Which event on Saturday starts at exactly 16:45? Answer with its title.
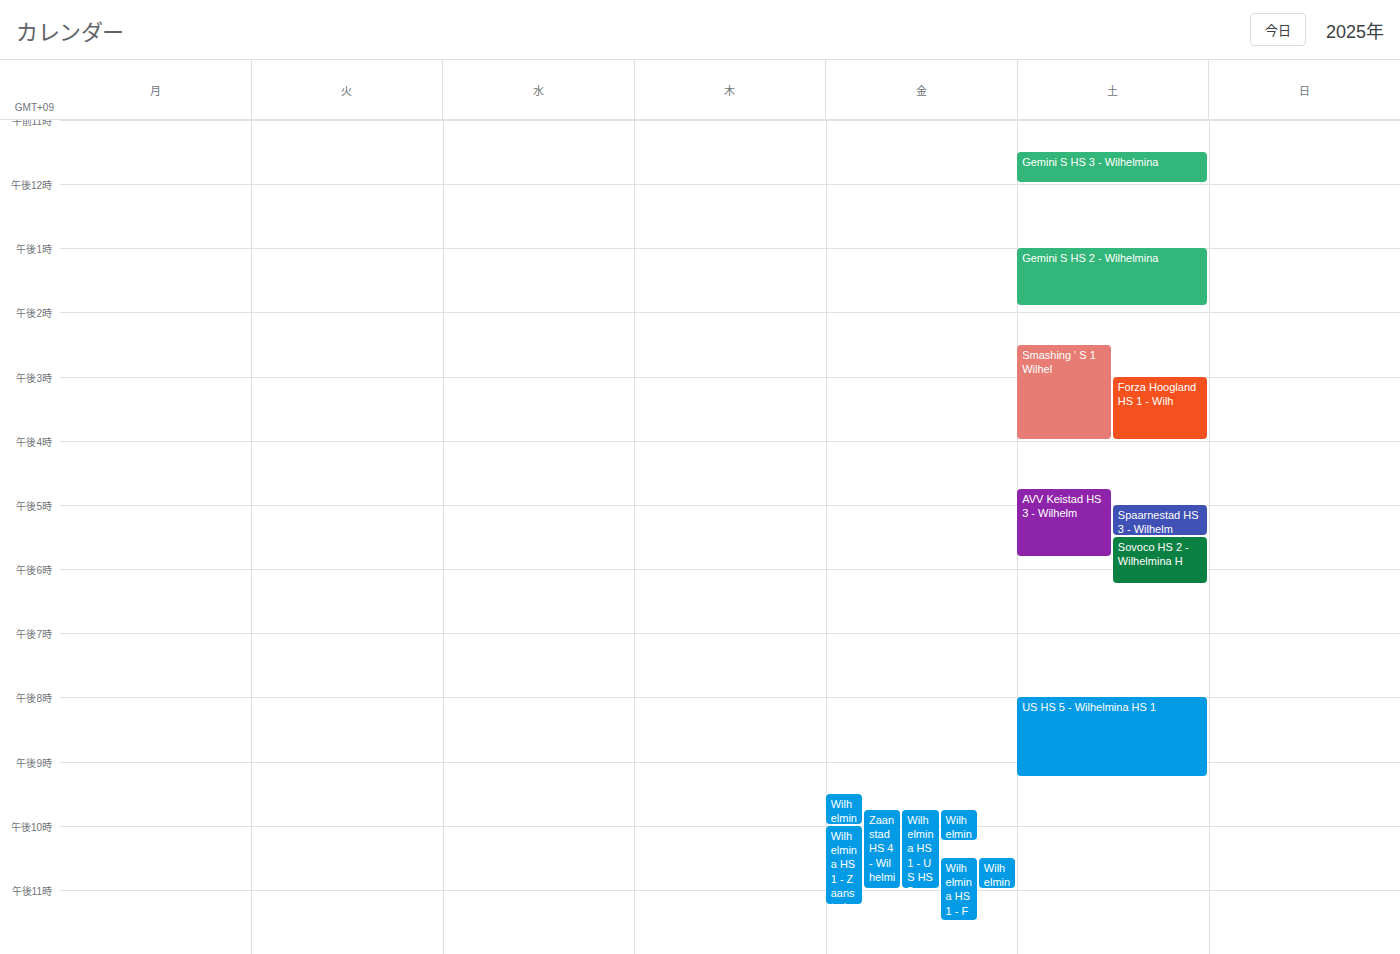
"AVV Keistad HS 3 - Wilhelm"